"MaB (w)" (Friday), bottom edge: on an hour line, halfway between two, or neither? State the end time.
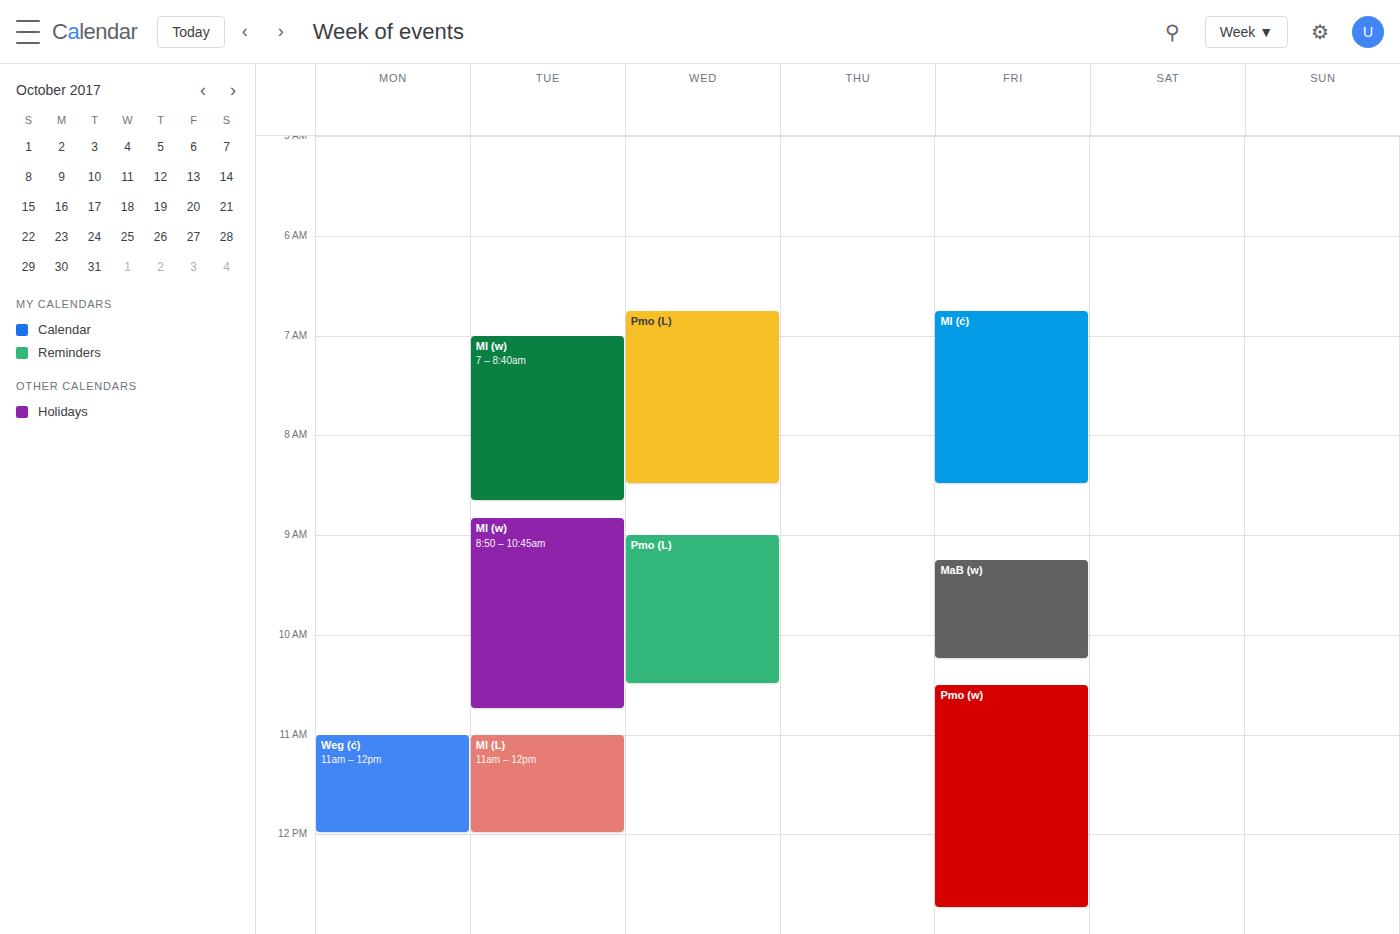
10:15 AM -- neither: a quarter of the way from the 10 AM line to the 11 AM line.